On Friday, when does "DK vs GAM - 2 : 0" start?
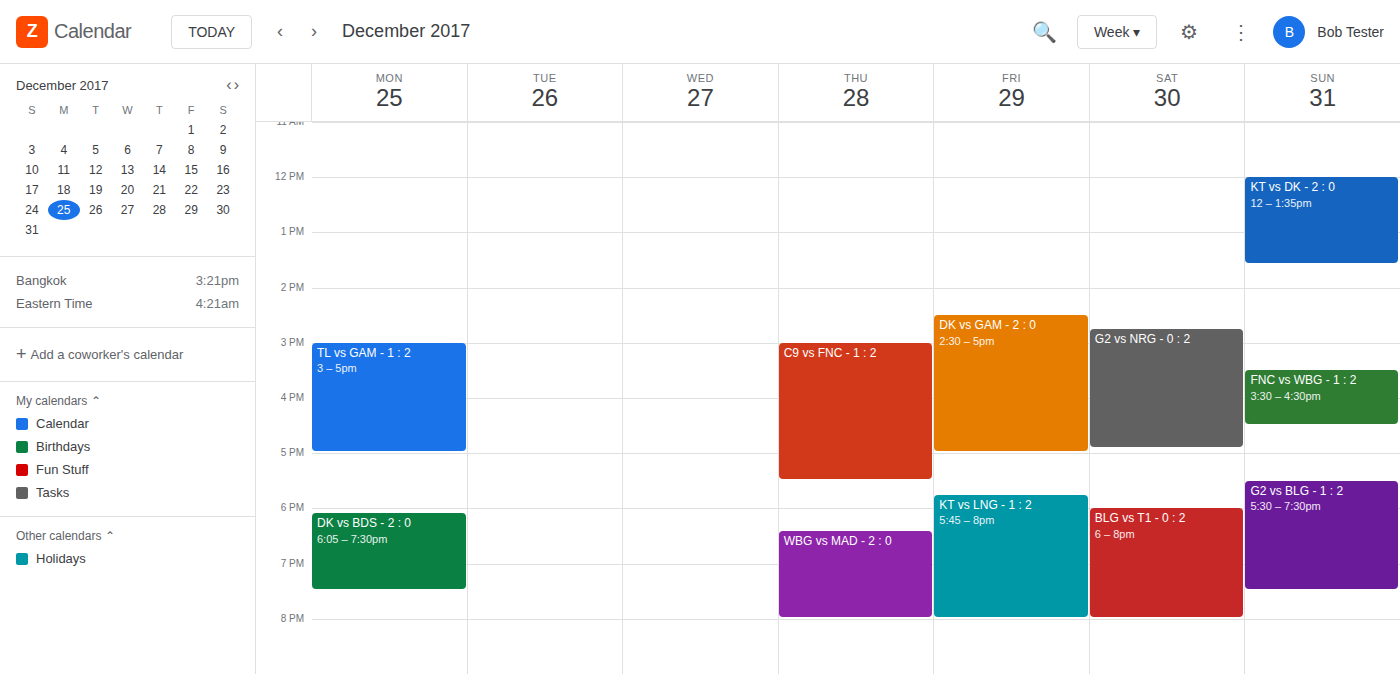
2:30 PM